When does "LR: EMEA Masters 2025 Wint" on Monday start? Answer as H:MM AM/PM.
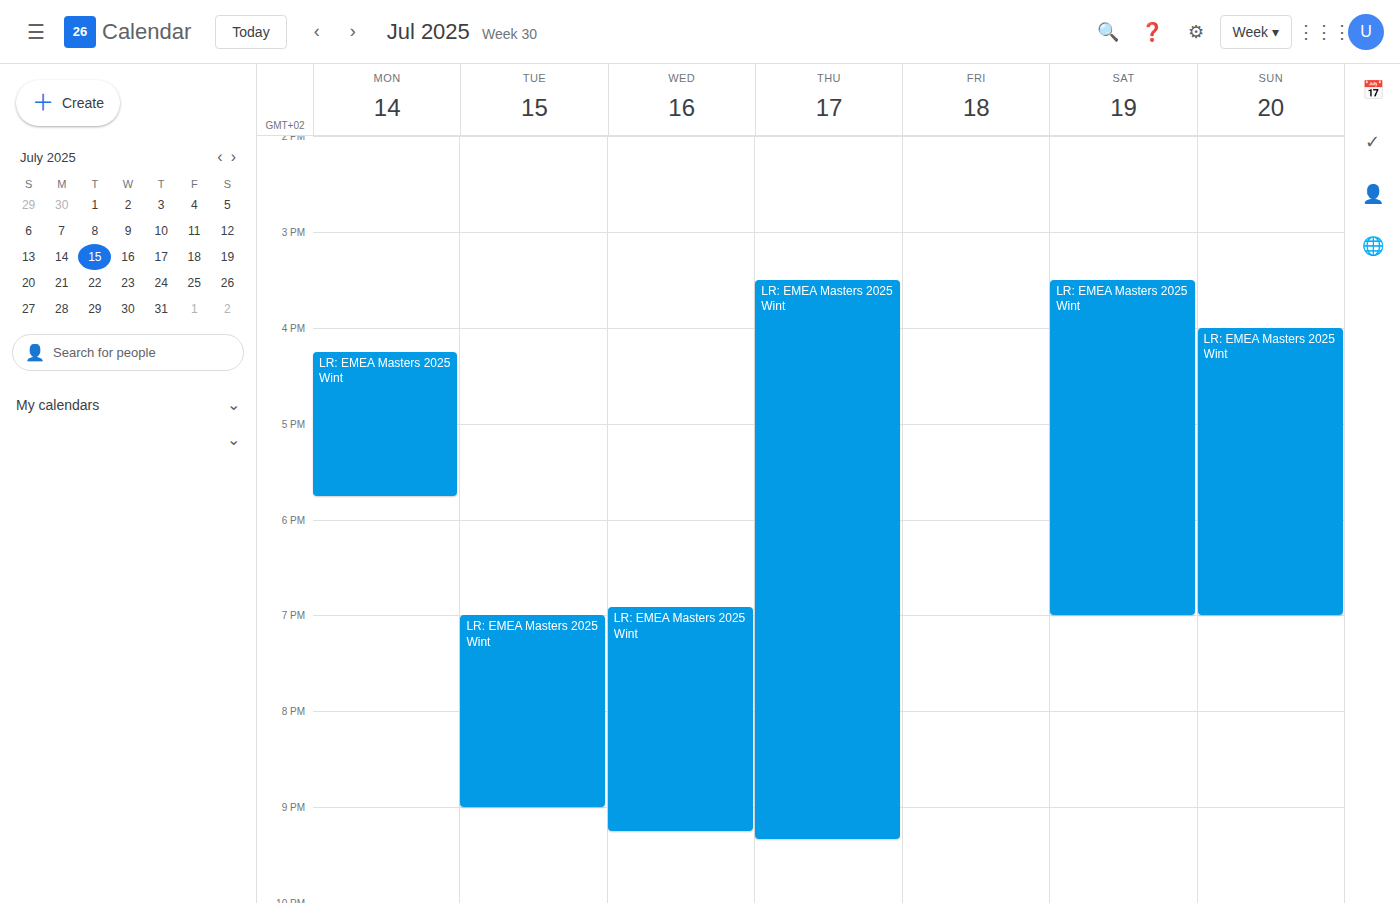
4:15 PM